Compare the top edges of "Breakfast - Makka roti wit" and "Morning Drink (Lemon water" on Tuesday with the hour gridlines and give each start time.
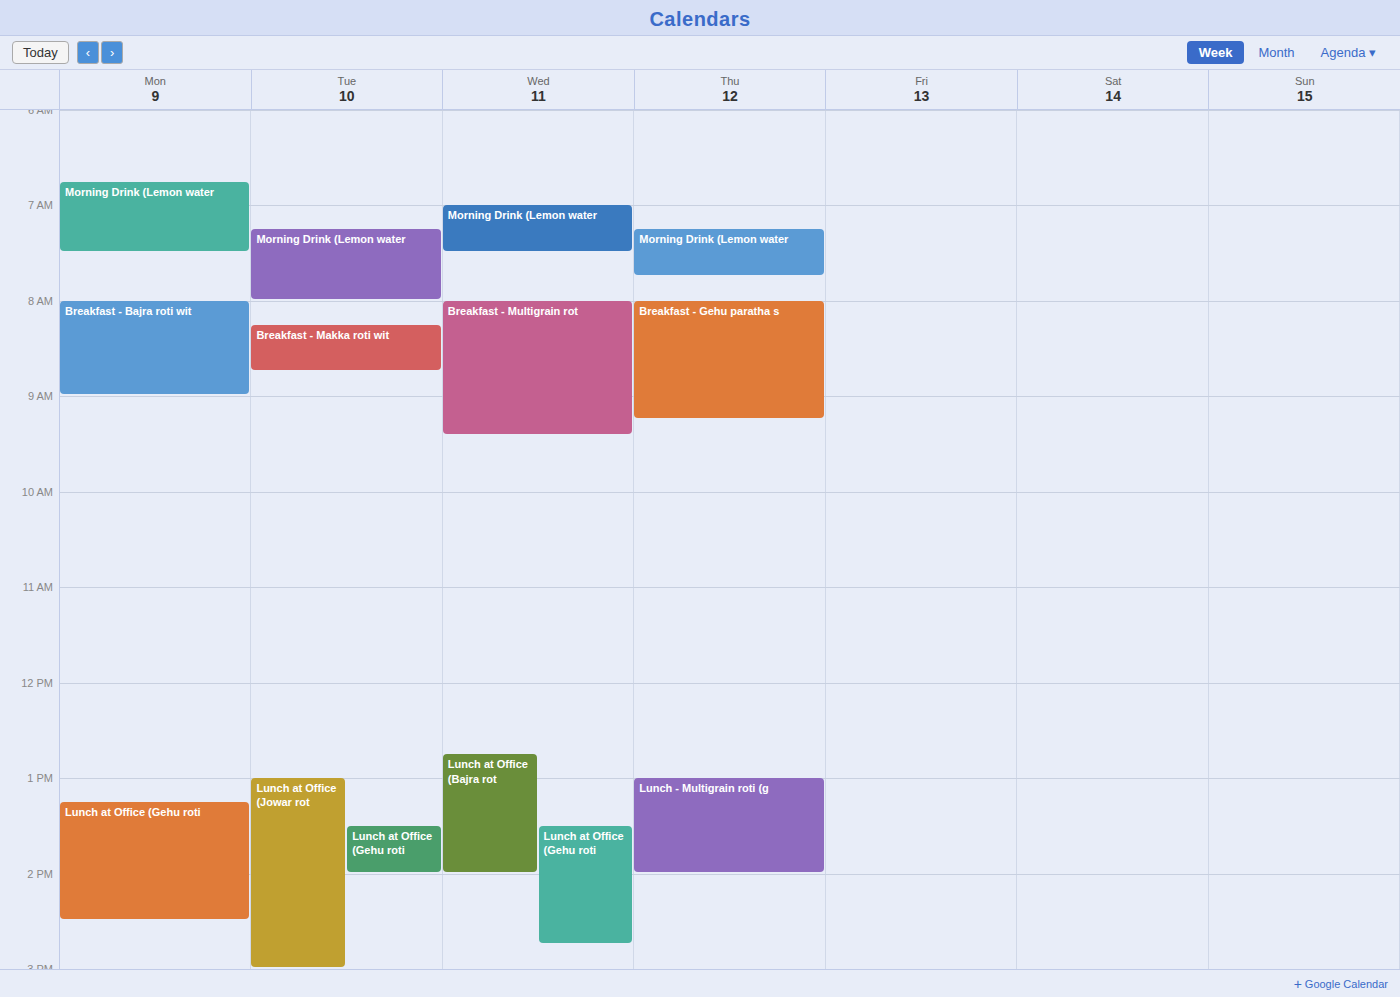
"Breakfast - Makka roti wit": 8:15 AM, neither: a quarter of the way from the 8 AM line to the 9 AM line. "Morning Drink (Lemon water": 7:15 AM, neither: a quarter of the way from the 7 AM line to the 8 AM line.